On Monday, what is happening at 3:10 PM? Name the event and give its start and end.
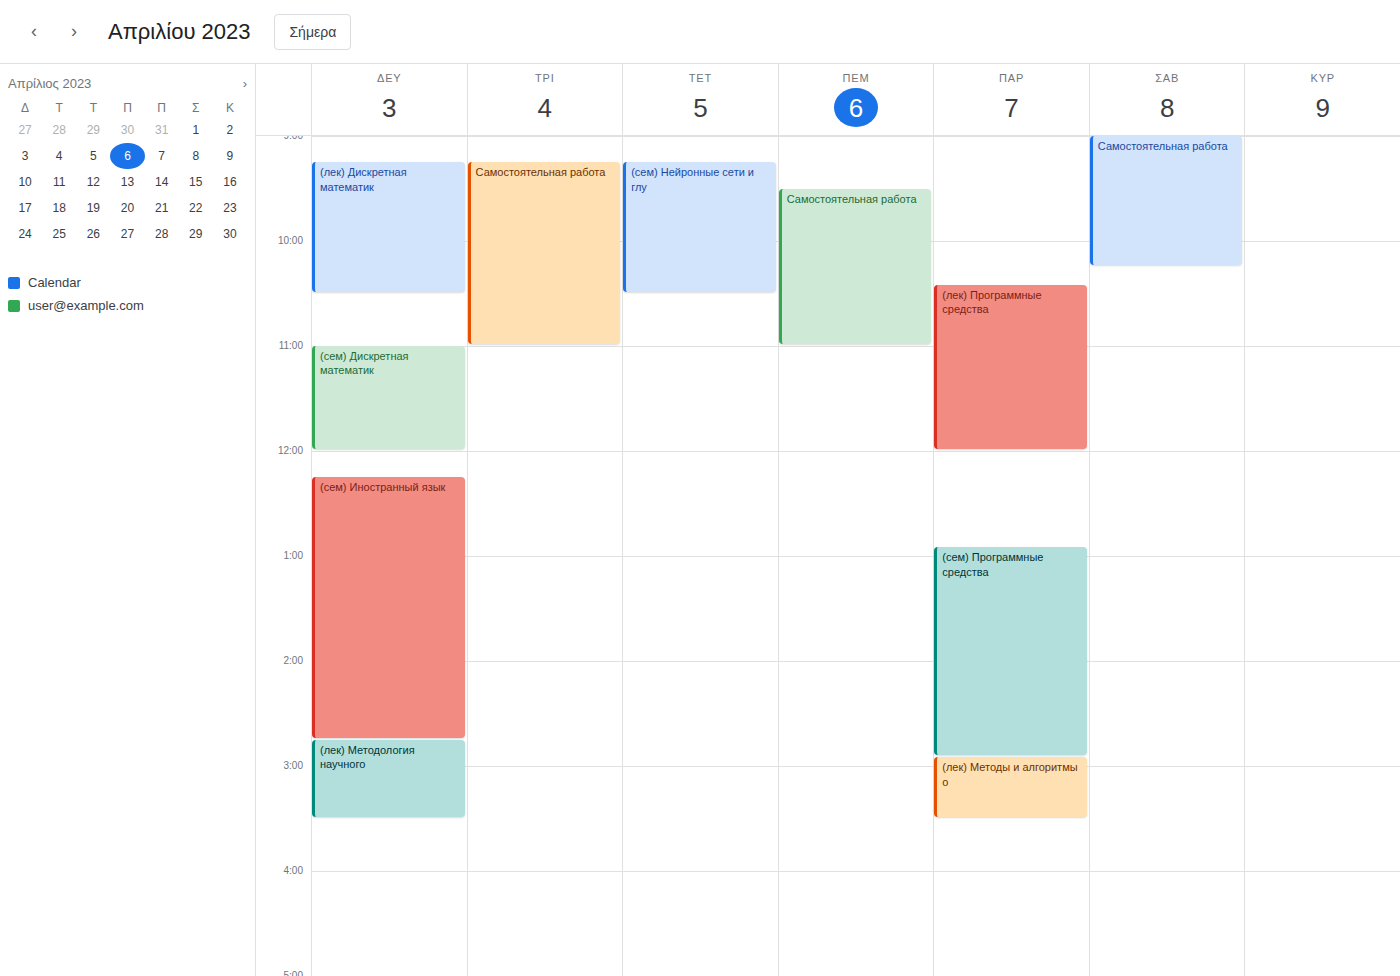
"(лек) Методология научного", 2:45 PM to 3:30 PM